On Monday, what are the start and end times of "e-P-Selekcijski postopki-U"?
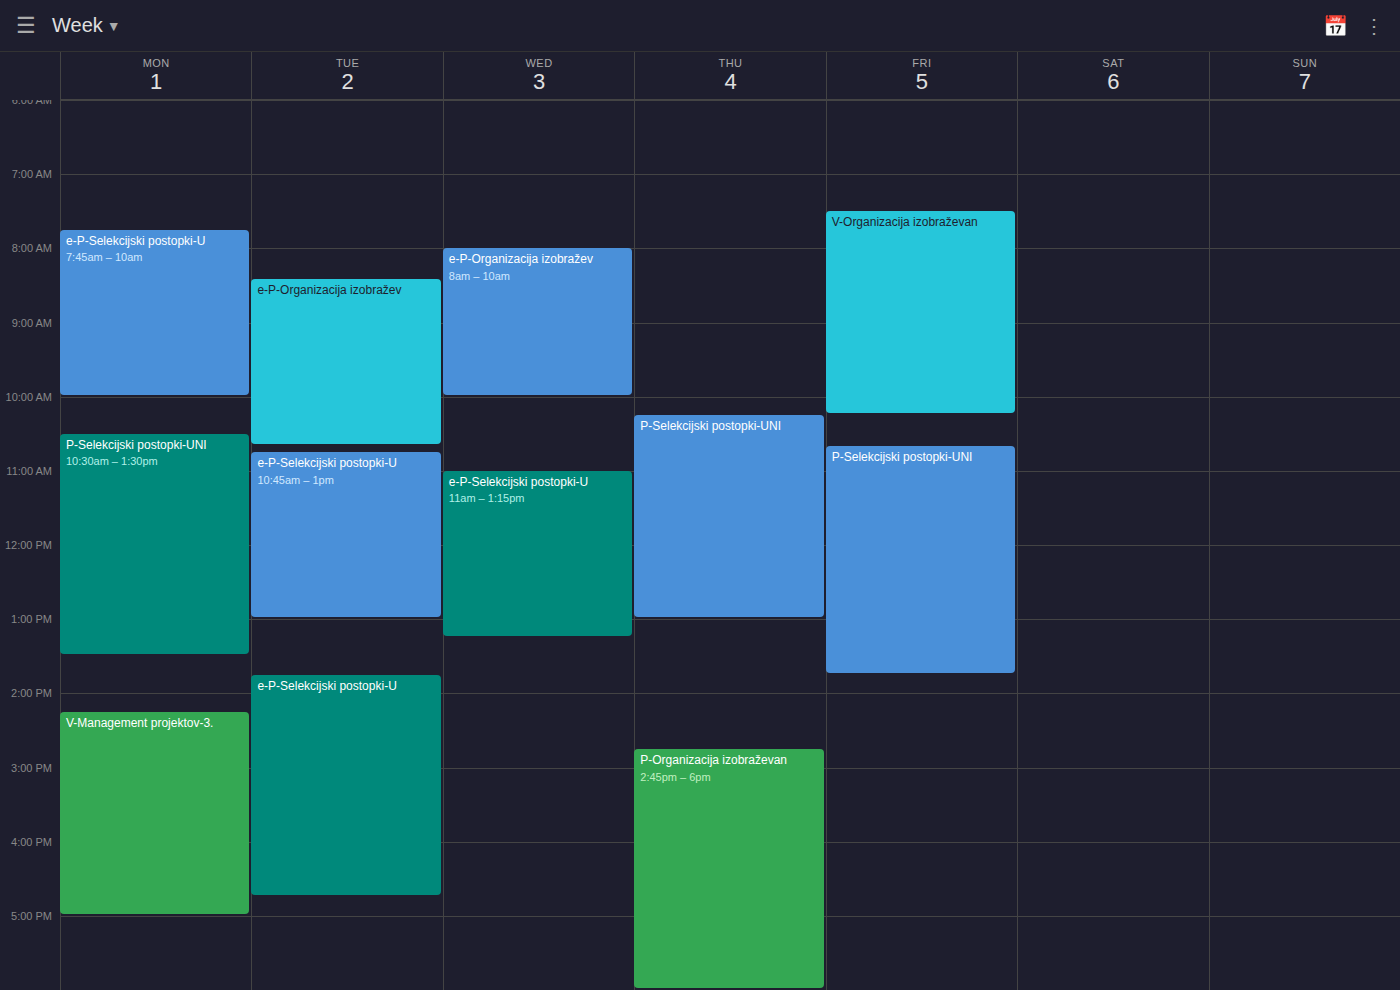
7:45 AM to 10:00 AM